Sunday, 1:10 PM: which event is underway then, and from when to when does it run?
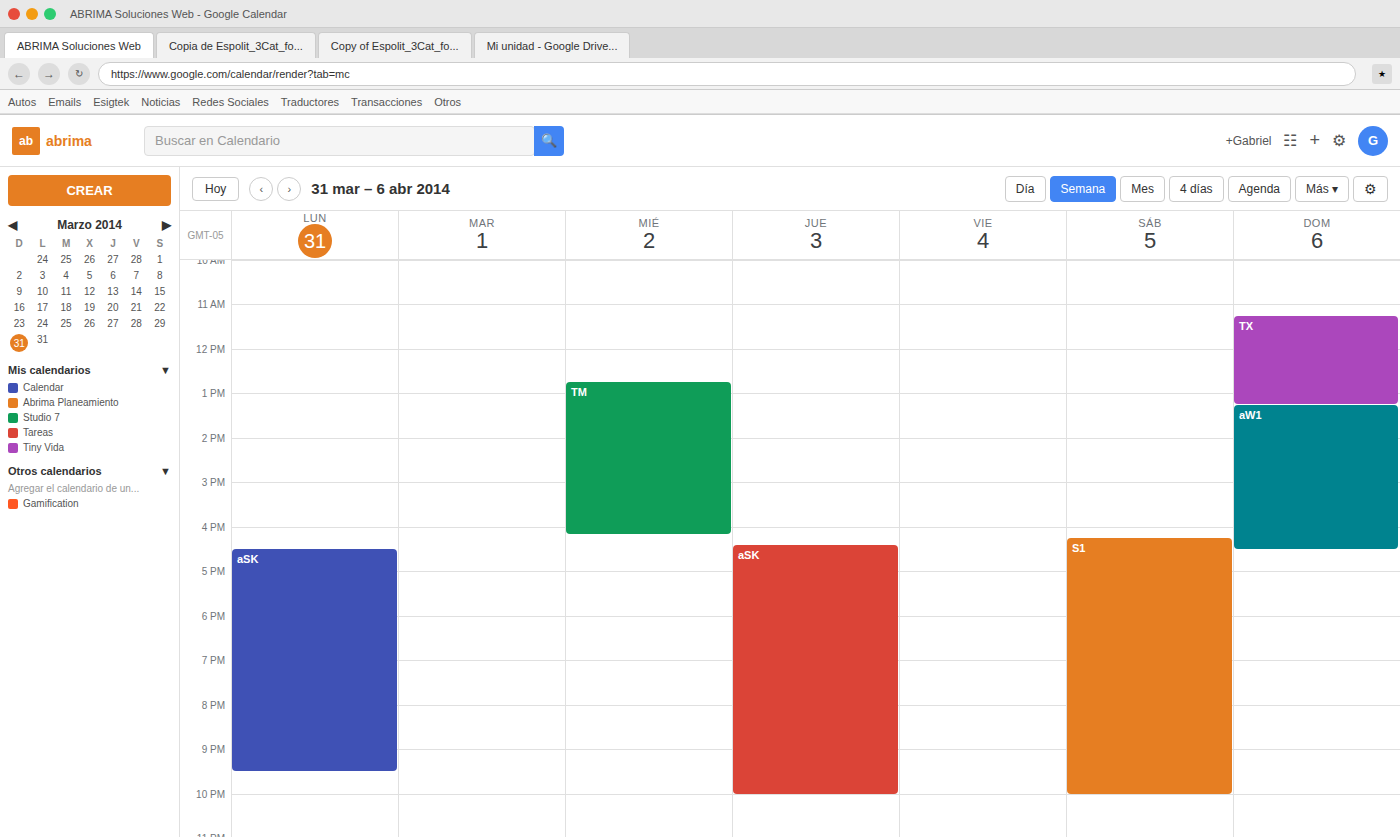
"TX", 11:15 AM to 1:15 PM